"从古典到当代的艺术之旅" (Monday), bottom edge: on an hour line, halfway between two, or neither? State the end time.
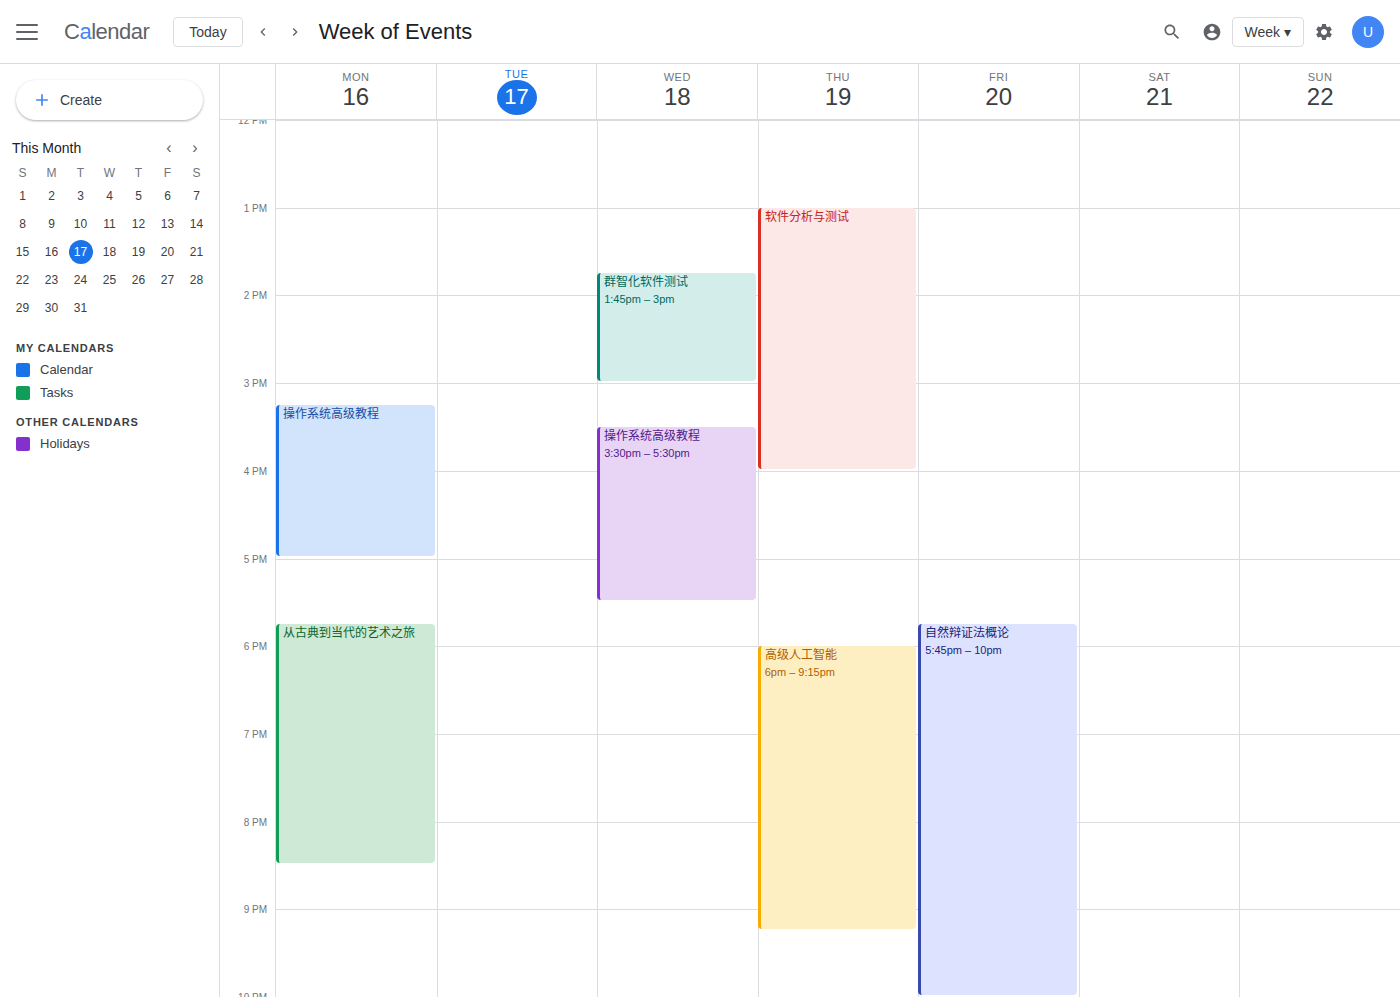
8:30 PM -- halfway between the 8 PM and 9 PM lines.